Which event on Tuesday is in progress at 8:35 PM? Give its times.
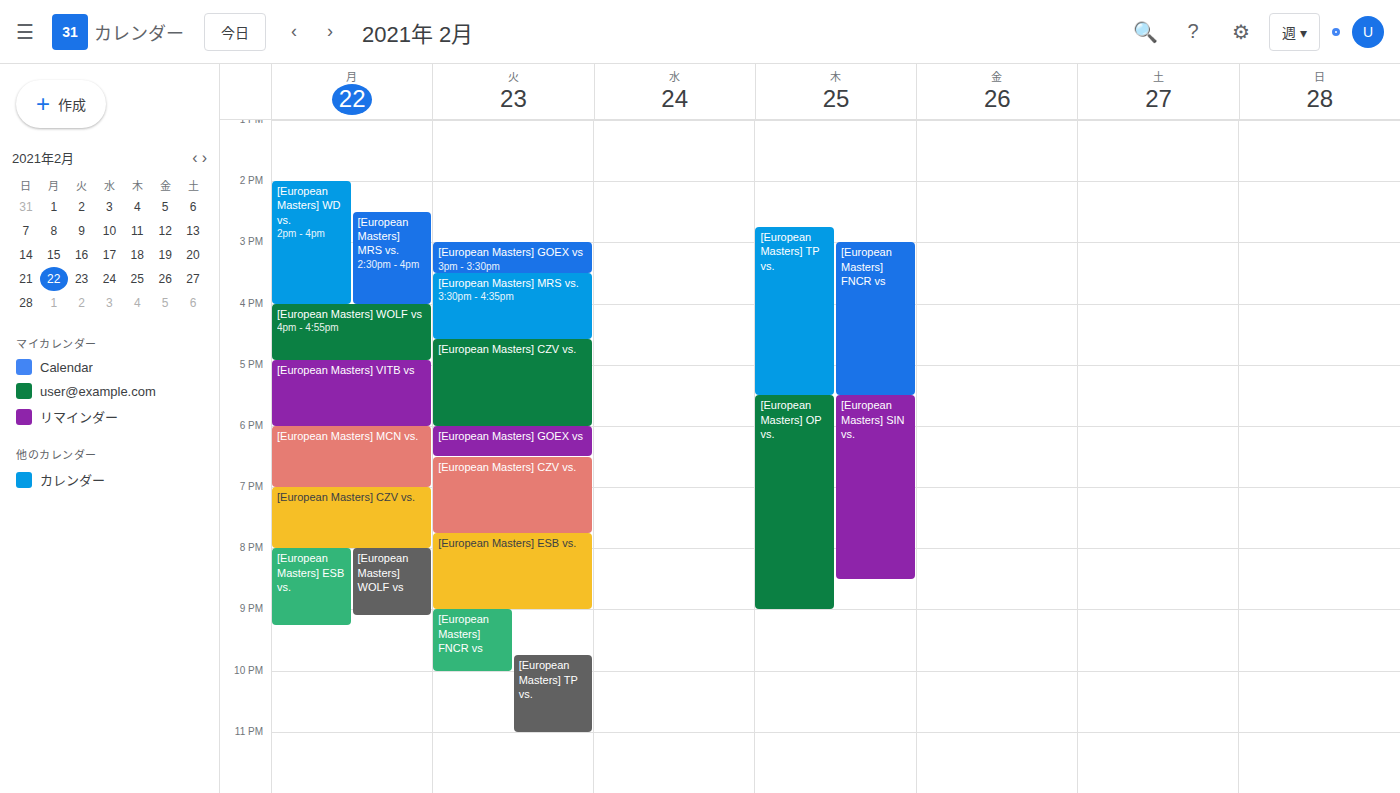
"[European Masters] ESB vs.", 7:45 PM to 9:00 PM